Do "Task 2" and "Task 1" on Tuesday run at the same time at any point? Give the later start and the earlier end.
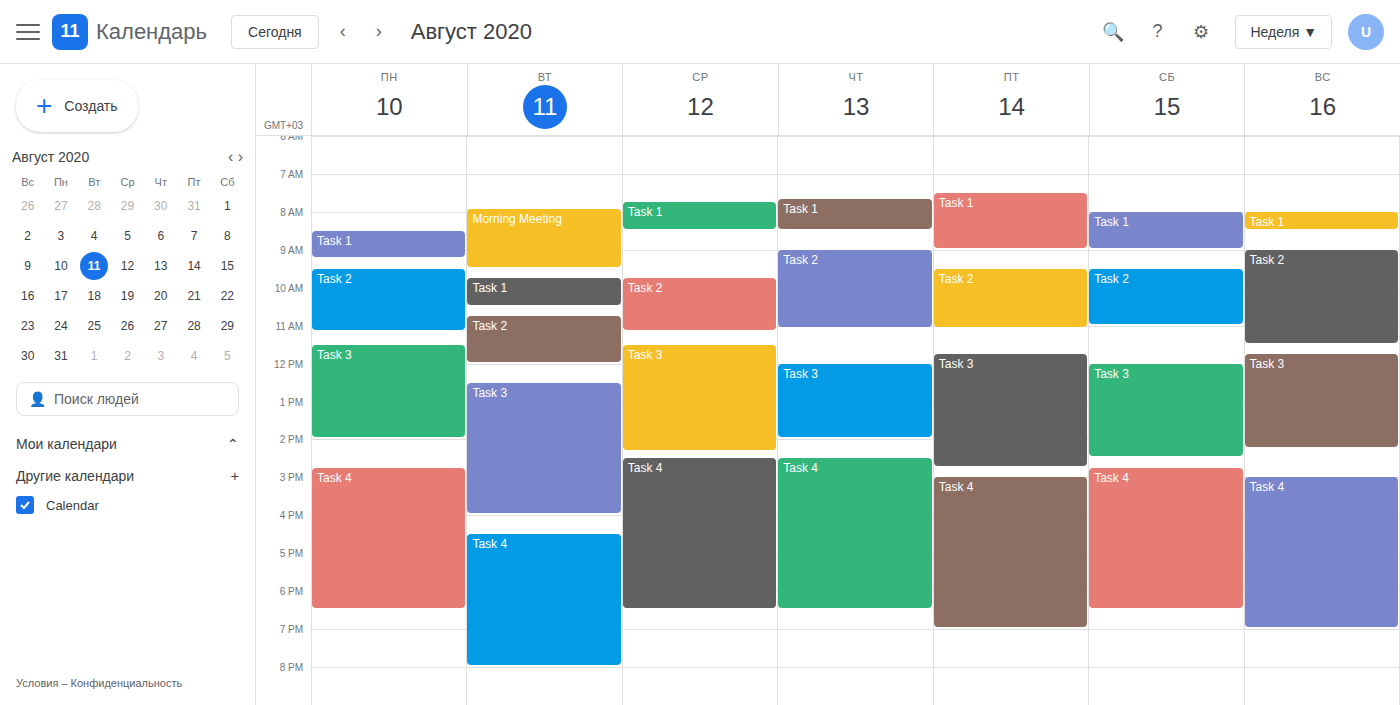
"Task 1" ends at 10:30 AM and "Task 2" starts at 10:45 AM -- no overlap.